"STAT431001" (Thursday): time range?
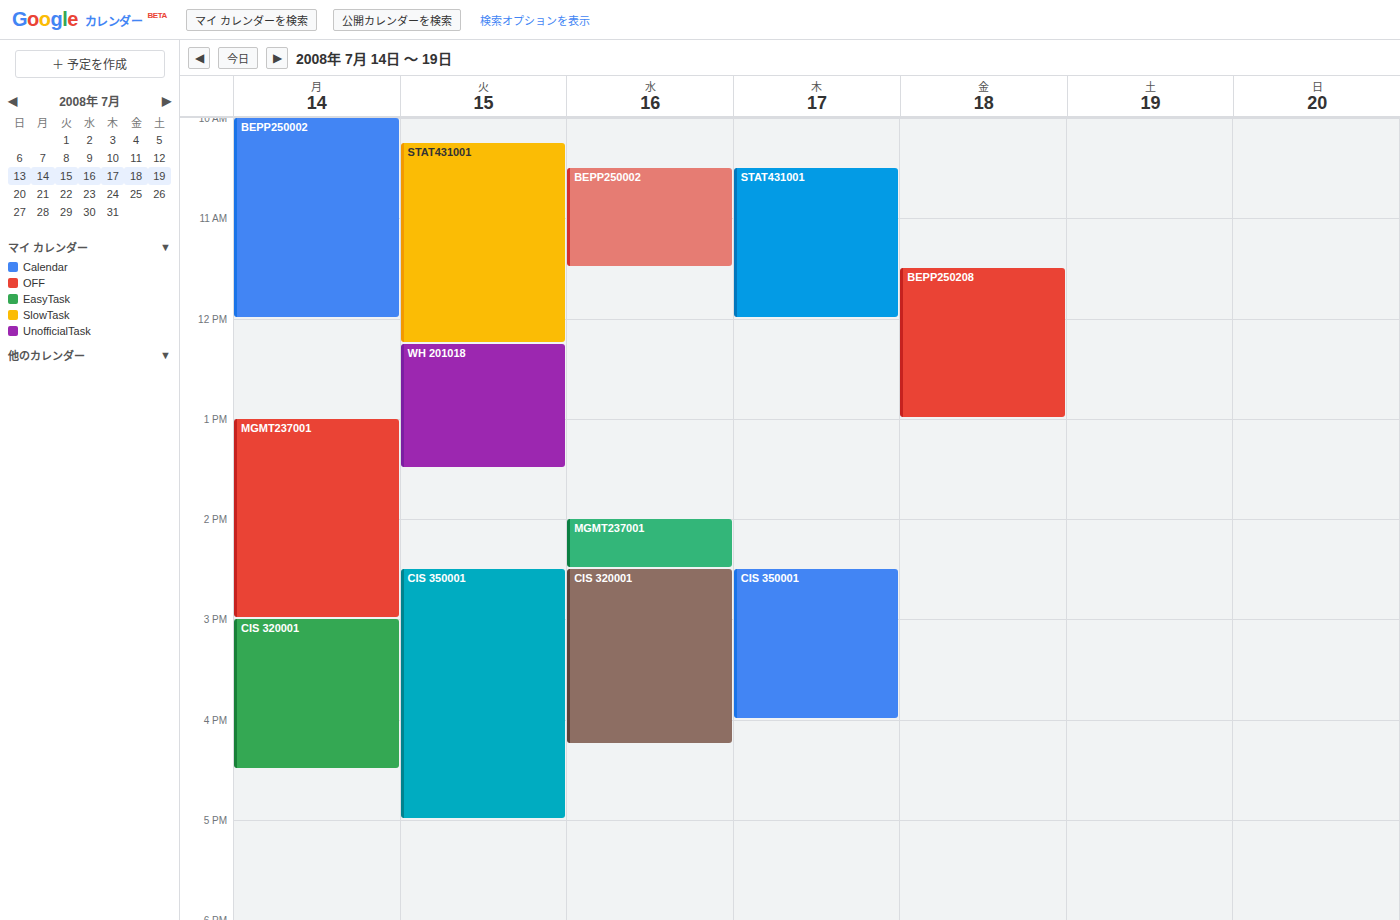
10:30 AM to 12:00 PM